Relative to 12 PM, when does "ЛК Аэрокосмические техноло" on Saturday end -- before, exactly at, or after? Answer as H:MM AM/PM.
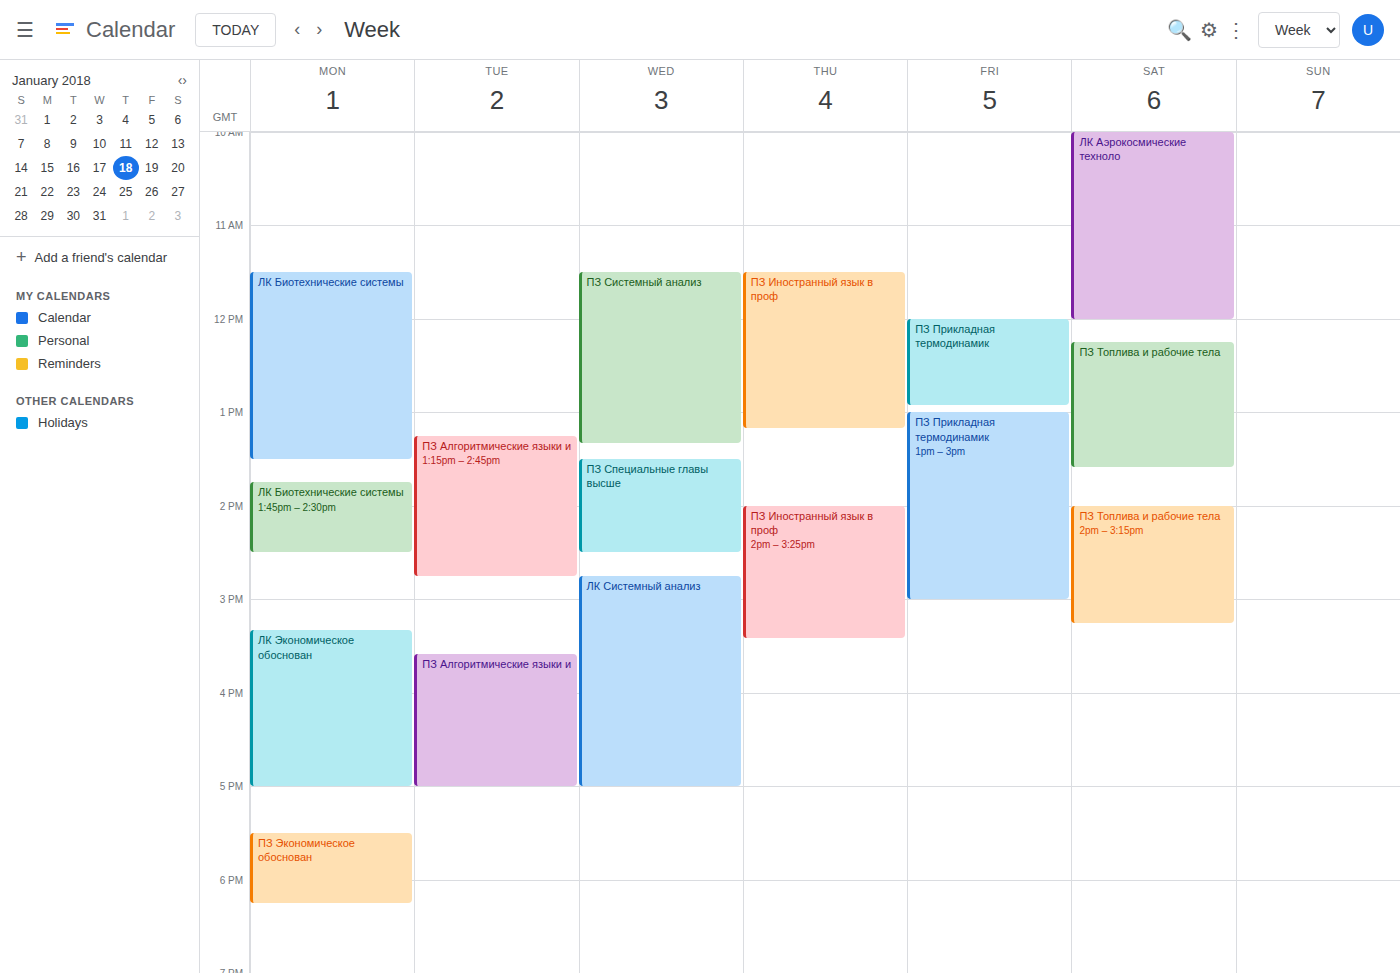
12:00 PM -- exactly at 12 PM, on the 12 PM line.